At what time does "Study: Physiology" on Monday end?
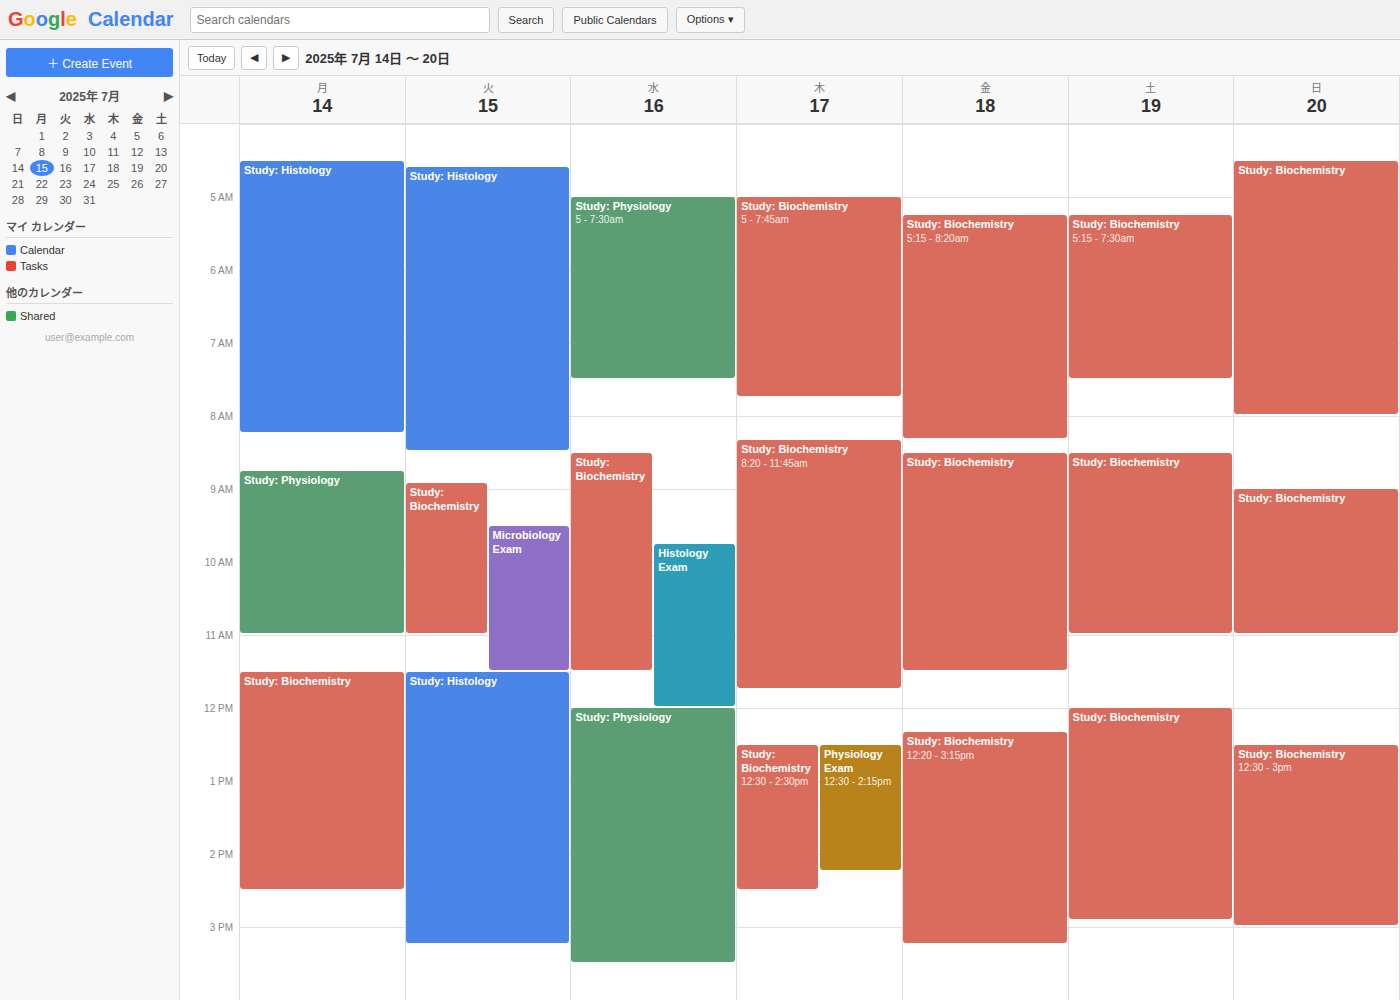
11:00